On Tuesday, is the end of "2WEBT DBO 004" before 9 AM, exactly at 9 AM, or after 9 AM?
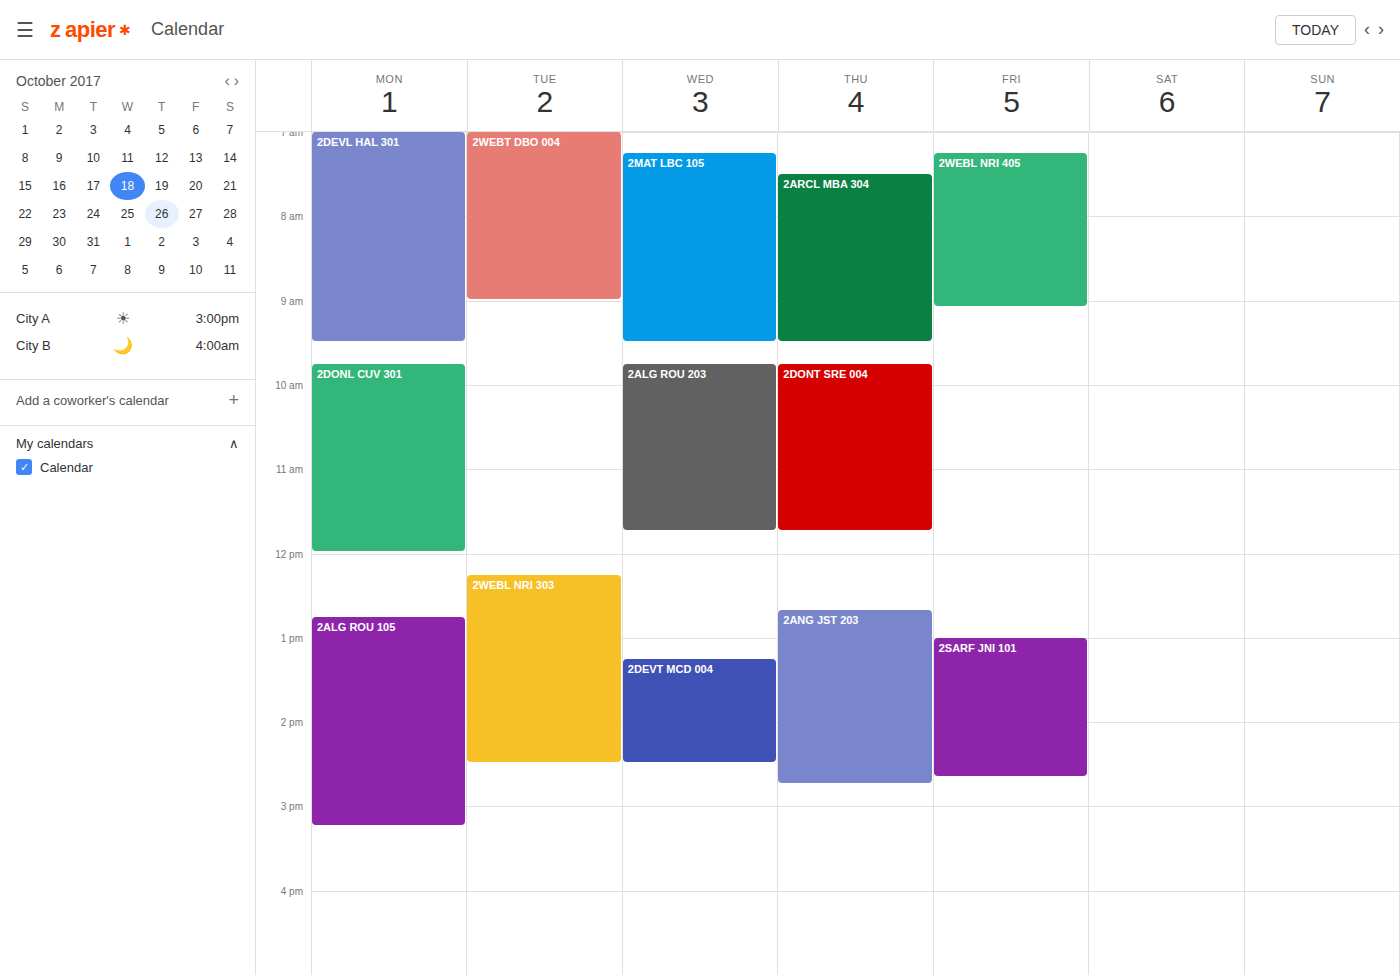
9:00 AM -- exactly at 9 AM, on the 9 AM line.